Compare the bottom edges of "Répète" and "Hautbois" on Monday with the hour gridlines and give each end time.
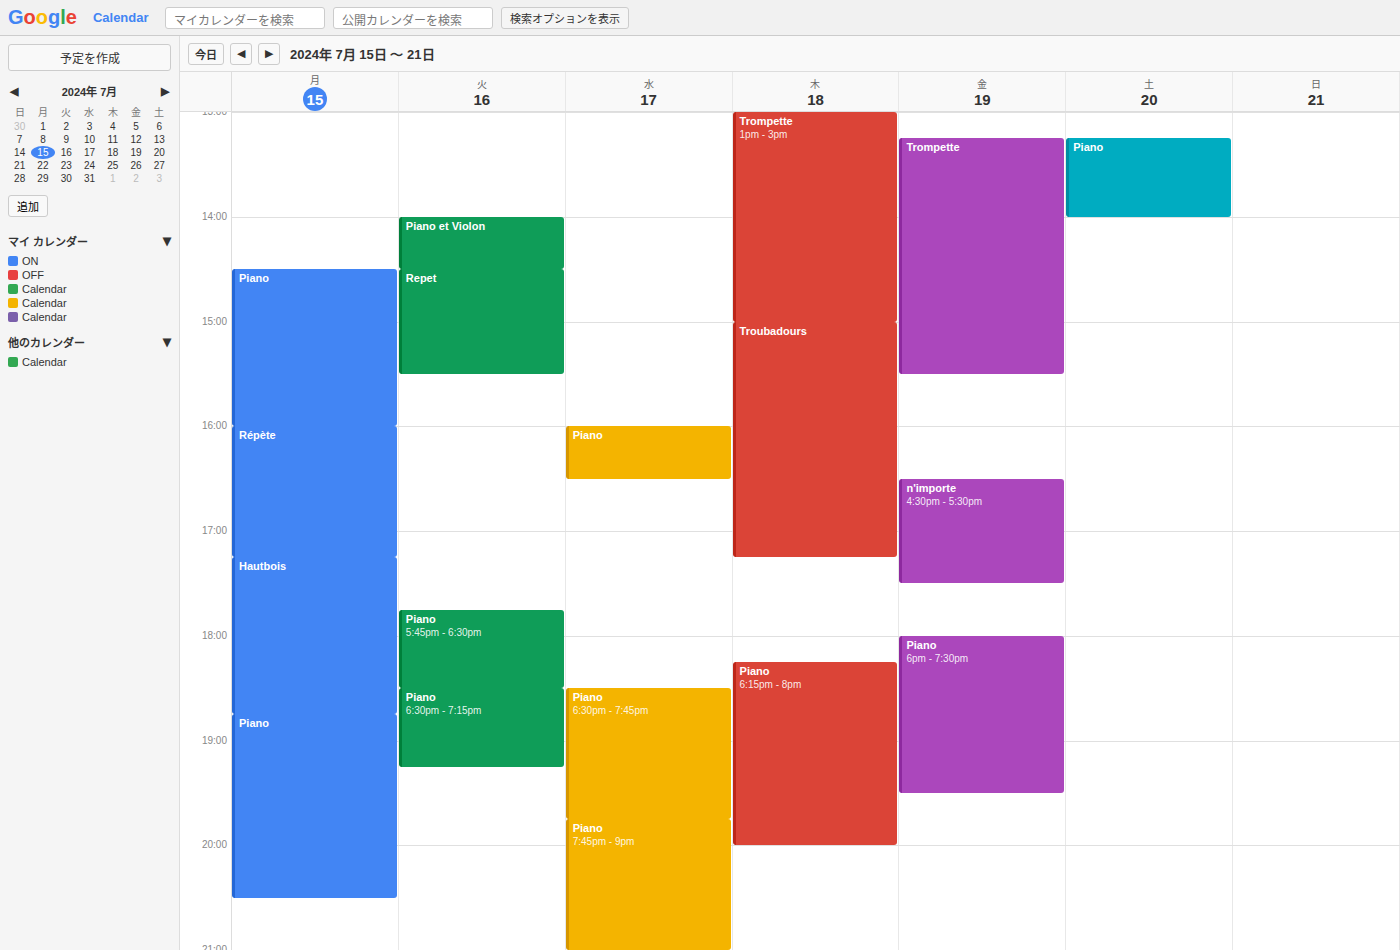
"Répète": 5:15 PM, neither: a quarter of the way from the 5 PM line to the 6 PM line. "Hautbois": 6:45 PM, neither: three quarters of the way from the 6 PM line to the 7 PM line.